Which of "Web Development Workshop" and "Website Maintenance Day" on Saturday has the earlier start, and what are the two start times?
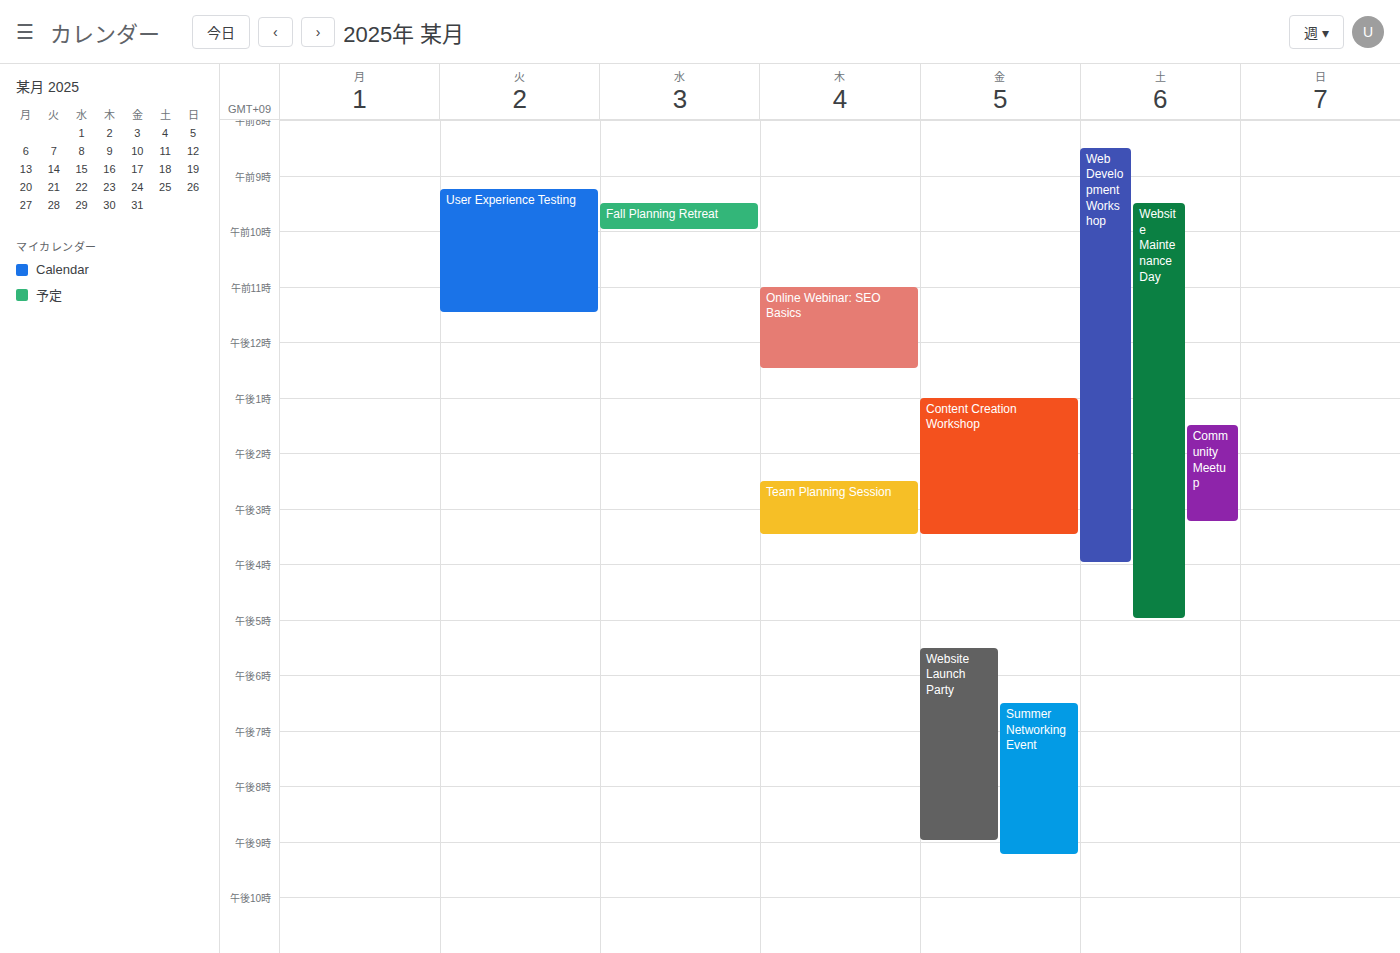
"Web Development Workshop" 8:30 AM; "Website Maintenance Day" 9:30 AM.